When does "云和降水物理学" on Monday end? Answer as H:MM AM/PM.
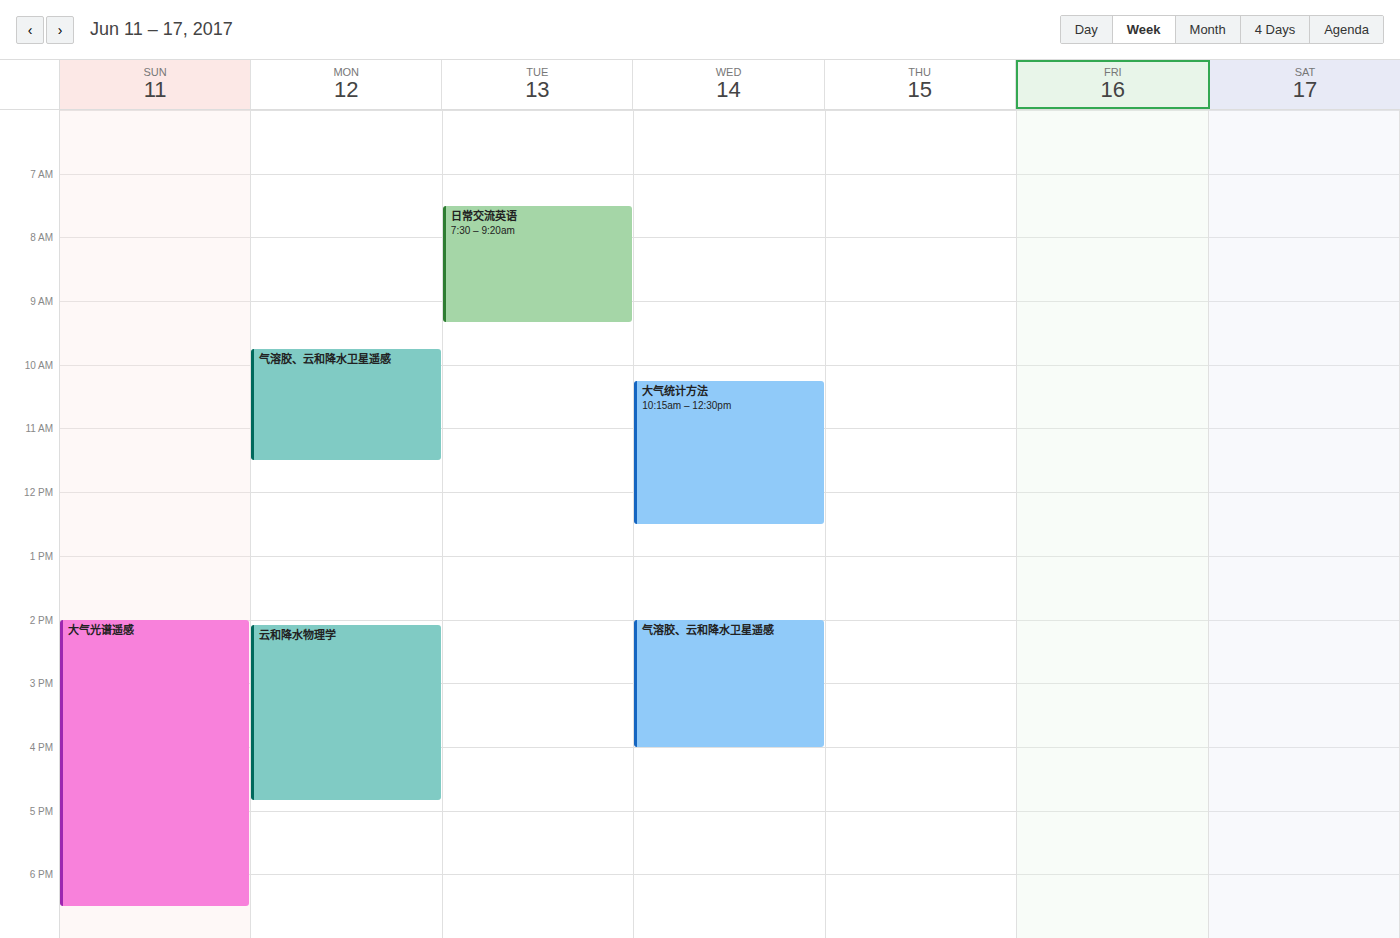
4:50 PM